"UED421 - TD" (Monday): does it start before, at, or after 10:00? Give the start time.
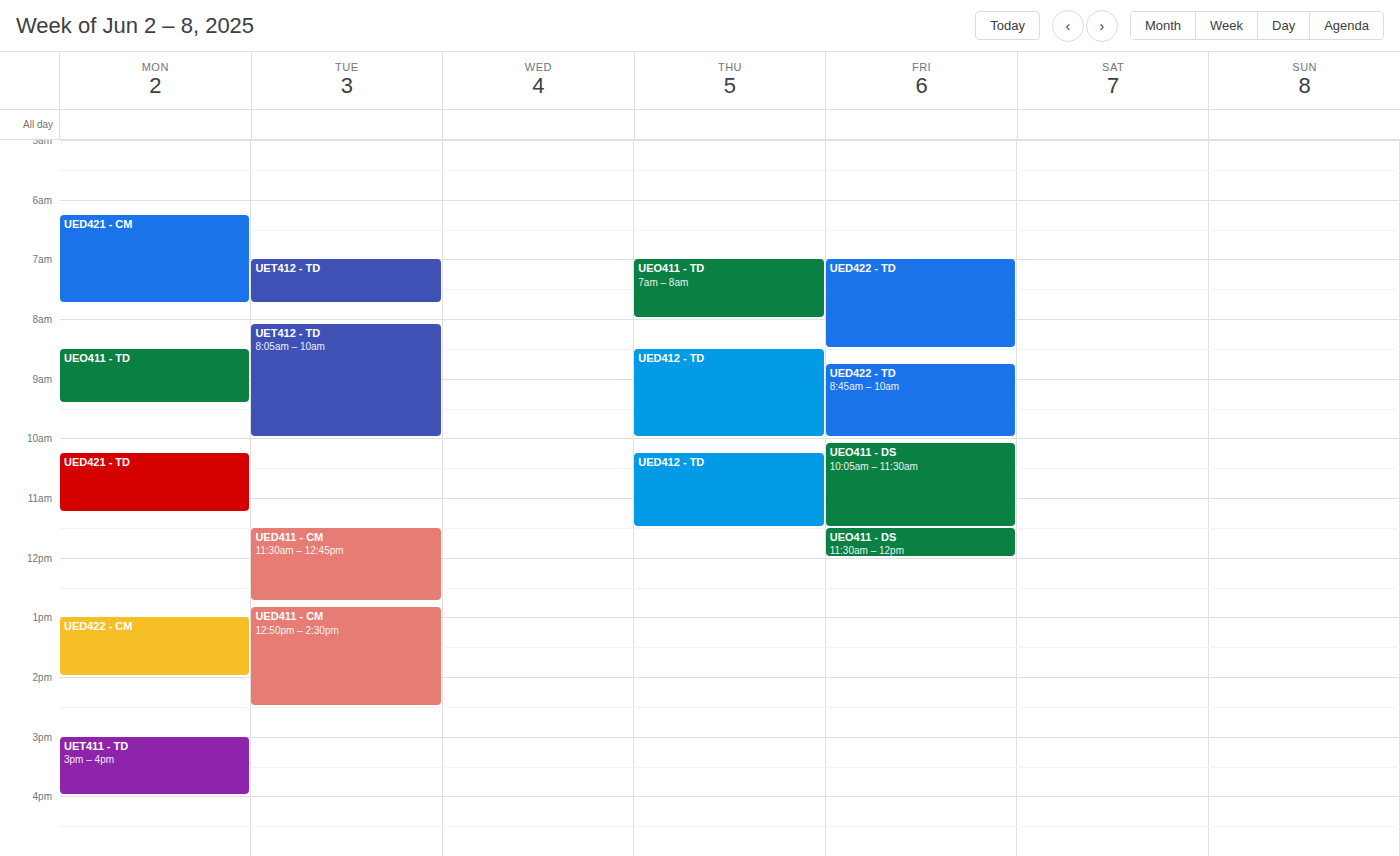
10:15 -- after 10:00, 15 minutes below the 10:00 line.